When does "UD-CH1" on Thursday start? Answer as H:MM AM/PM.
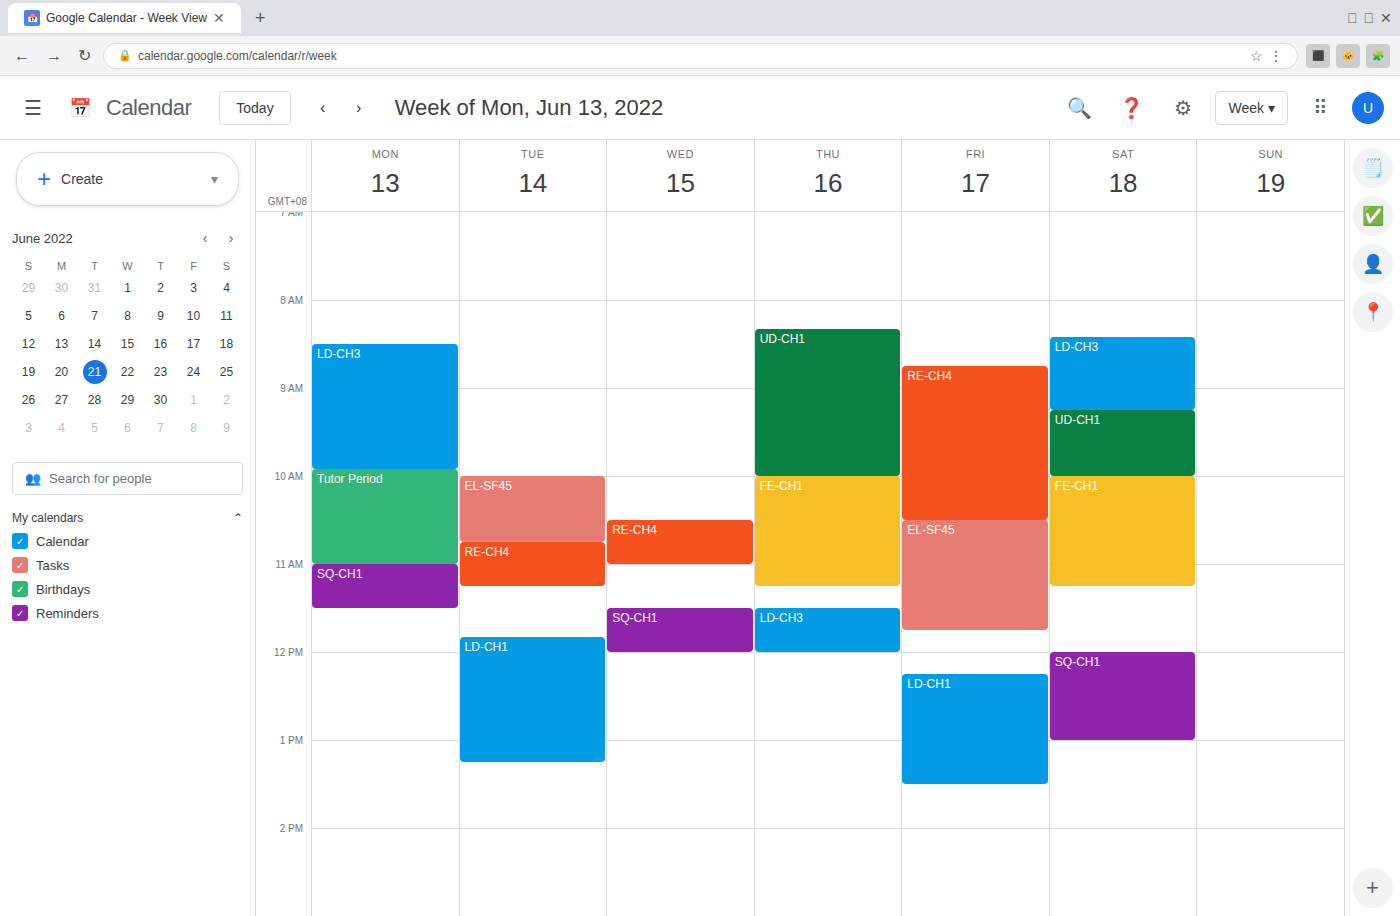
8:20 AM